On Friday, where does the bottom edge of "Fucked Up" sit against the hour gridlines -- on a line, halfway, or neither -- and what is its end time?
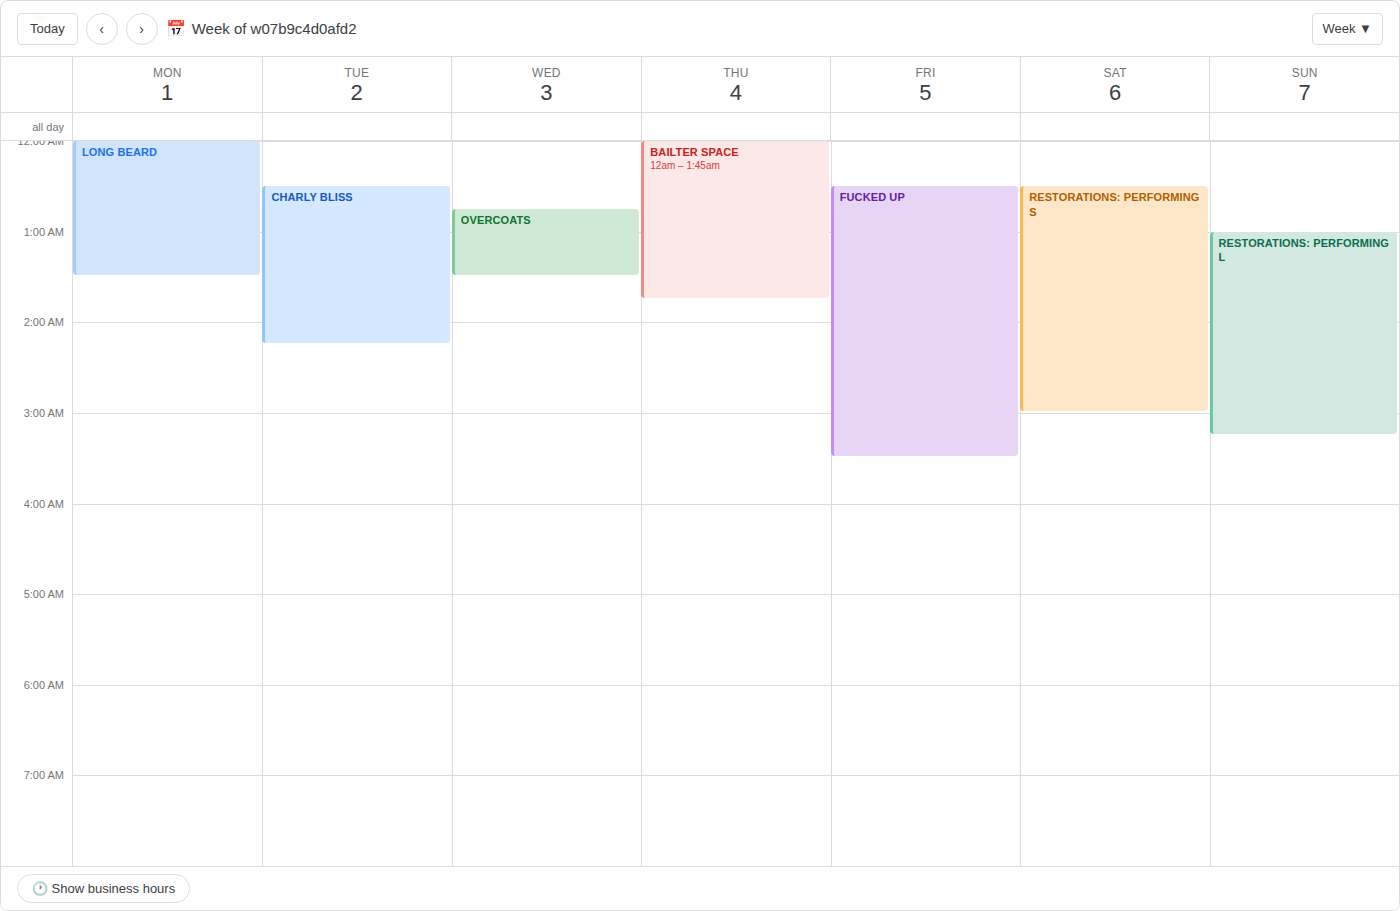
3:30 AM -- halfway between the 3 AM and 4 AM lines.